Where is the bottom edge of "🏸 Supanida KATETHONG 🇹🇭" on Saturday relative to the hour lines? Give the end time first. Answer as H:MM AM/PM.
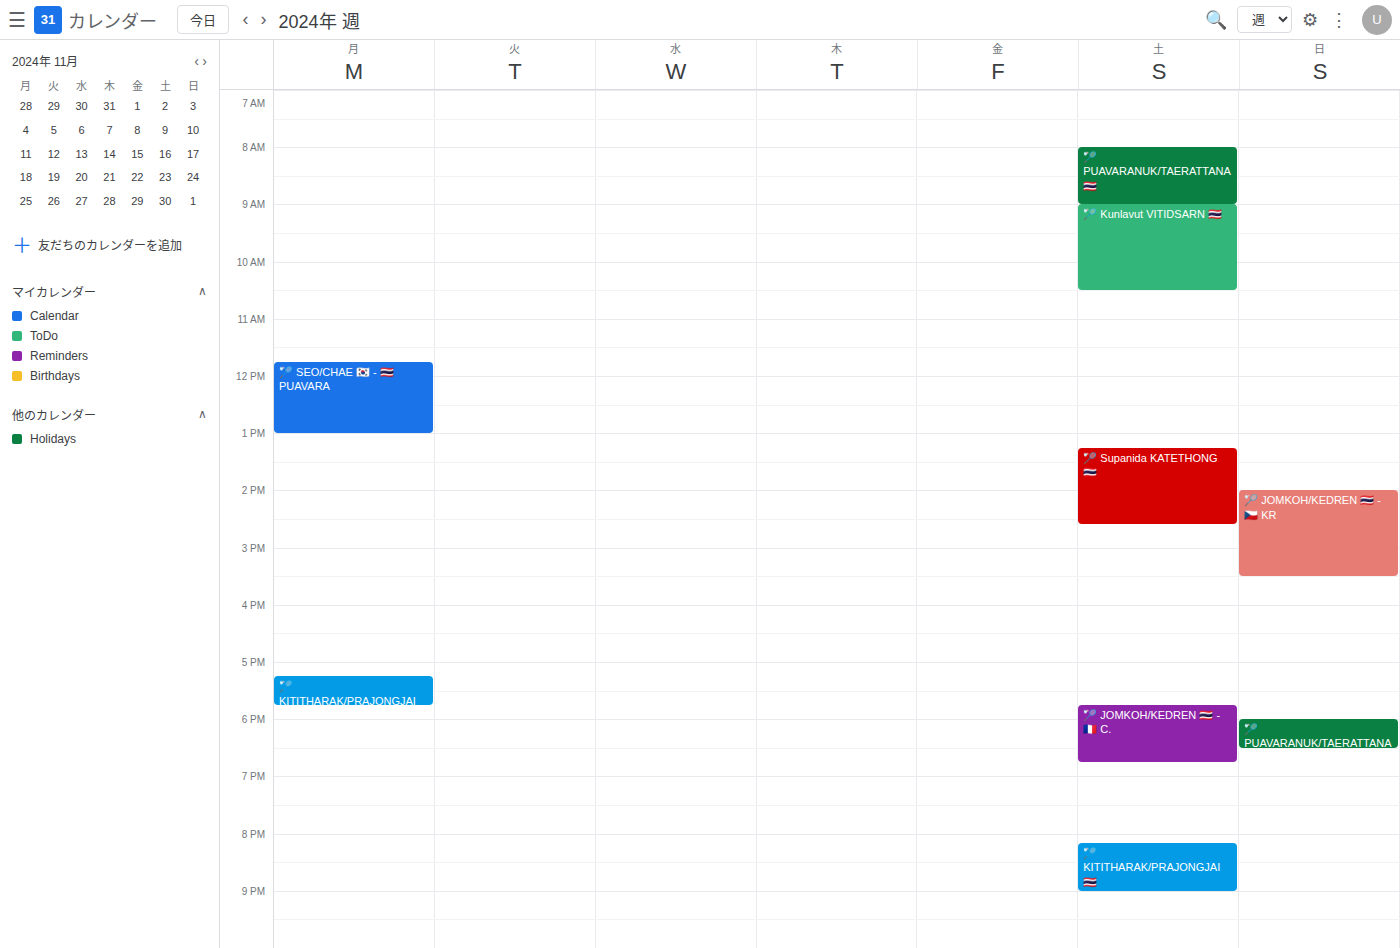
2:35 PM -- neither: 35 minutes below the 2 PM line and 25 minutes above the 3 PM line.